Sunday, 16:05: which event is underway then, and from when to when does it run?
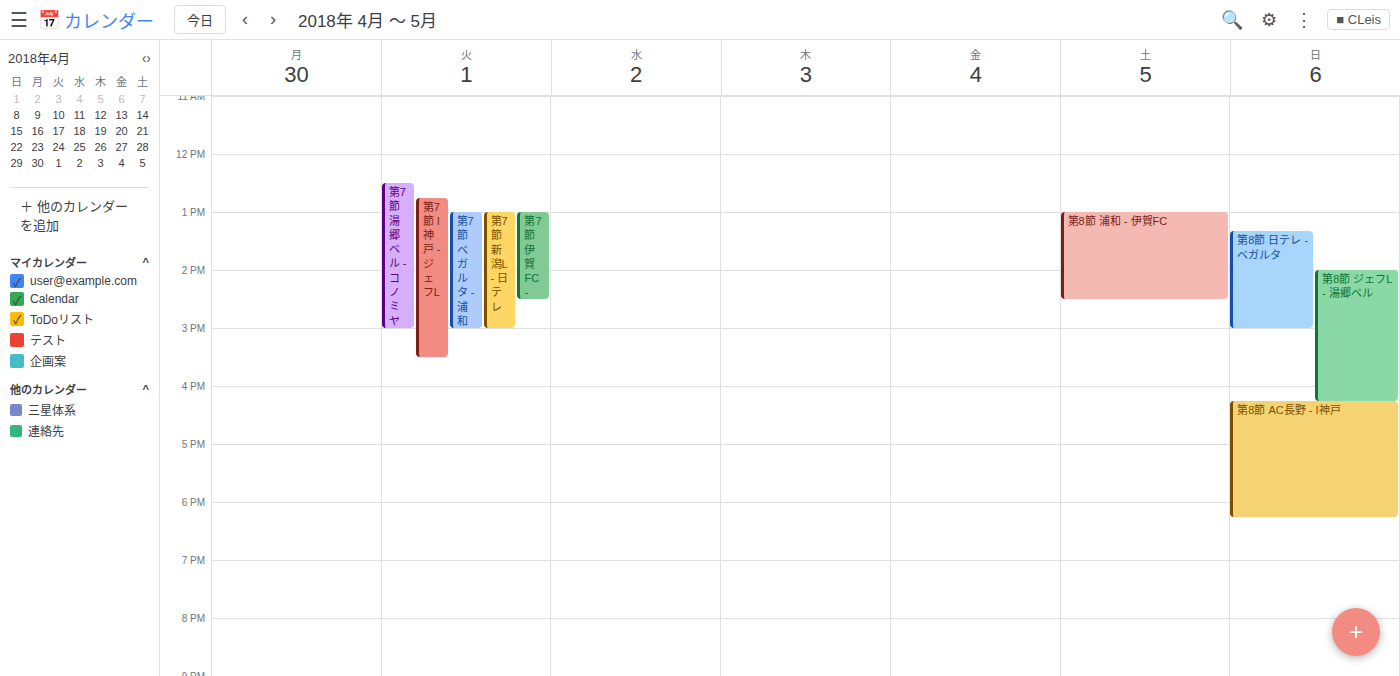
"第8節 ジェフL - 湯郷ベル", 14:00 to 16:15